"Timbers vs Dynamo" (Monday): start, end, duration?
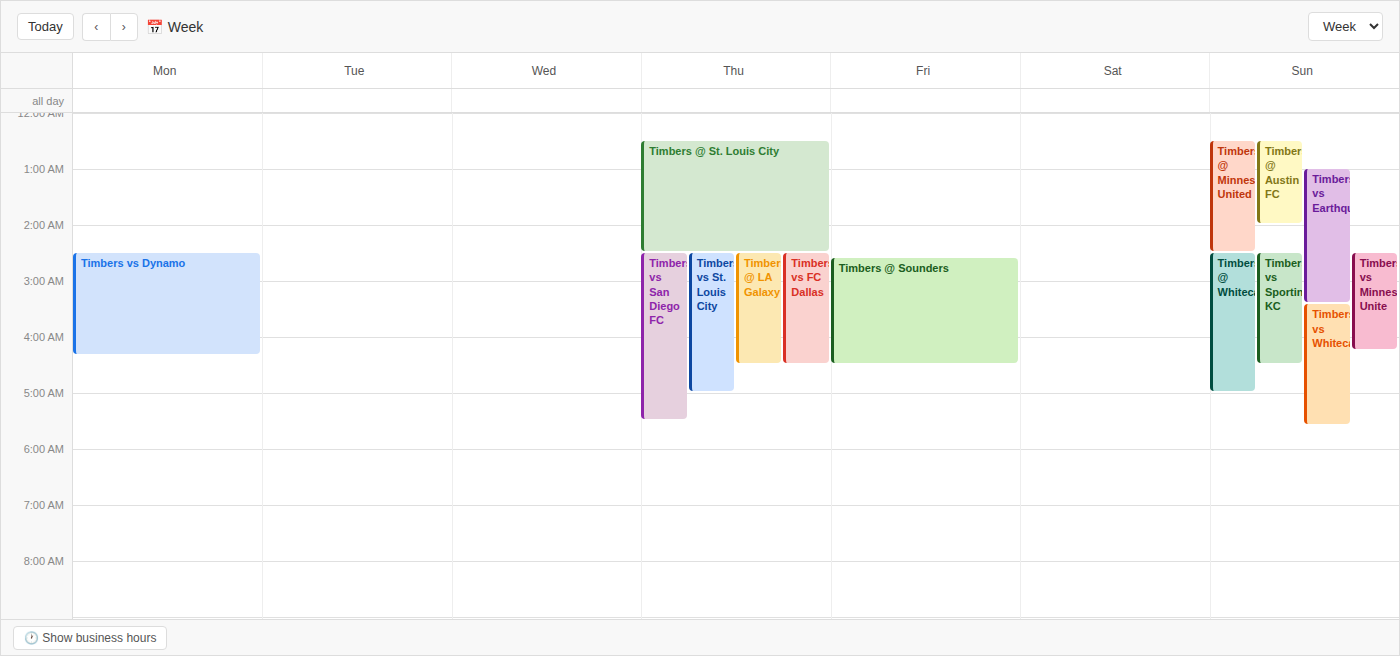
2:30 AM to 4:20 AM, 1 hour 50 minutes